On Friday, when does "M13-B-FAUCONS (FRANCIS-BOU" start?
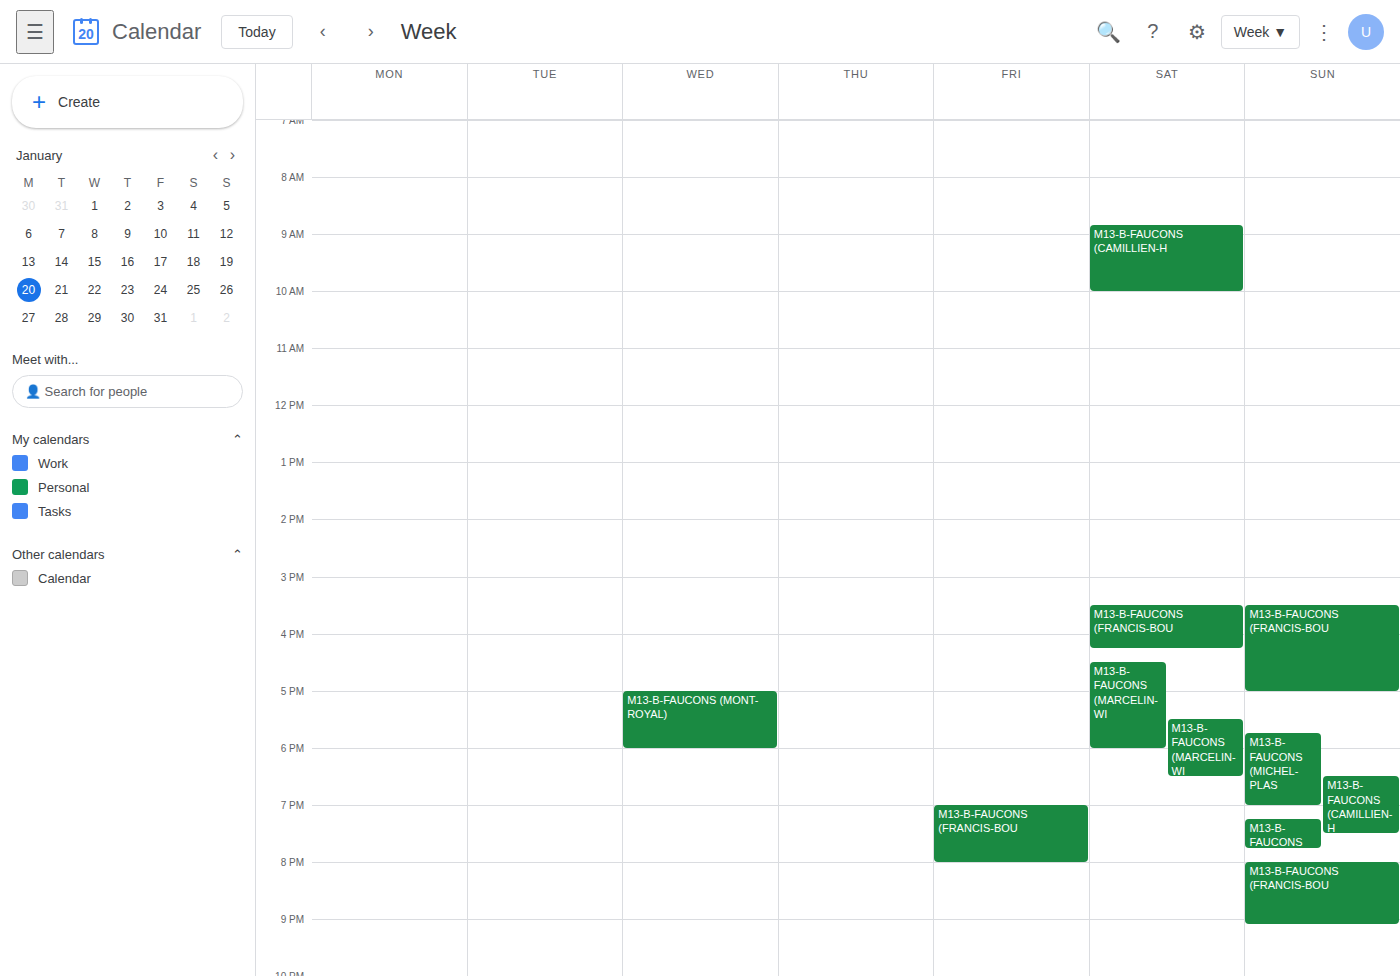
7:00 PM